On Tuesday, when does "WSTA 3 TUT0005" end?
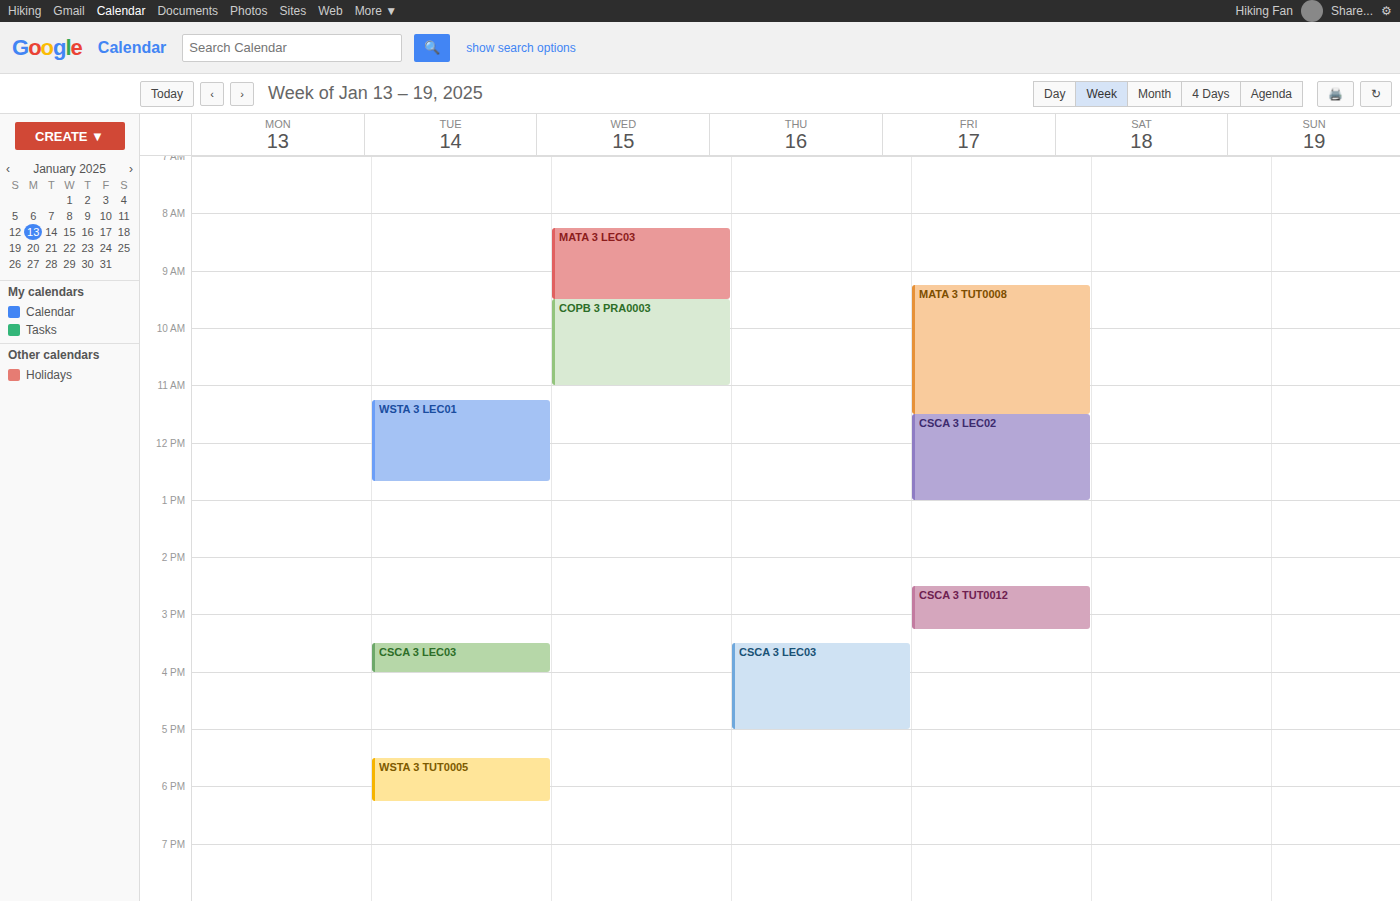
18:15